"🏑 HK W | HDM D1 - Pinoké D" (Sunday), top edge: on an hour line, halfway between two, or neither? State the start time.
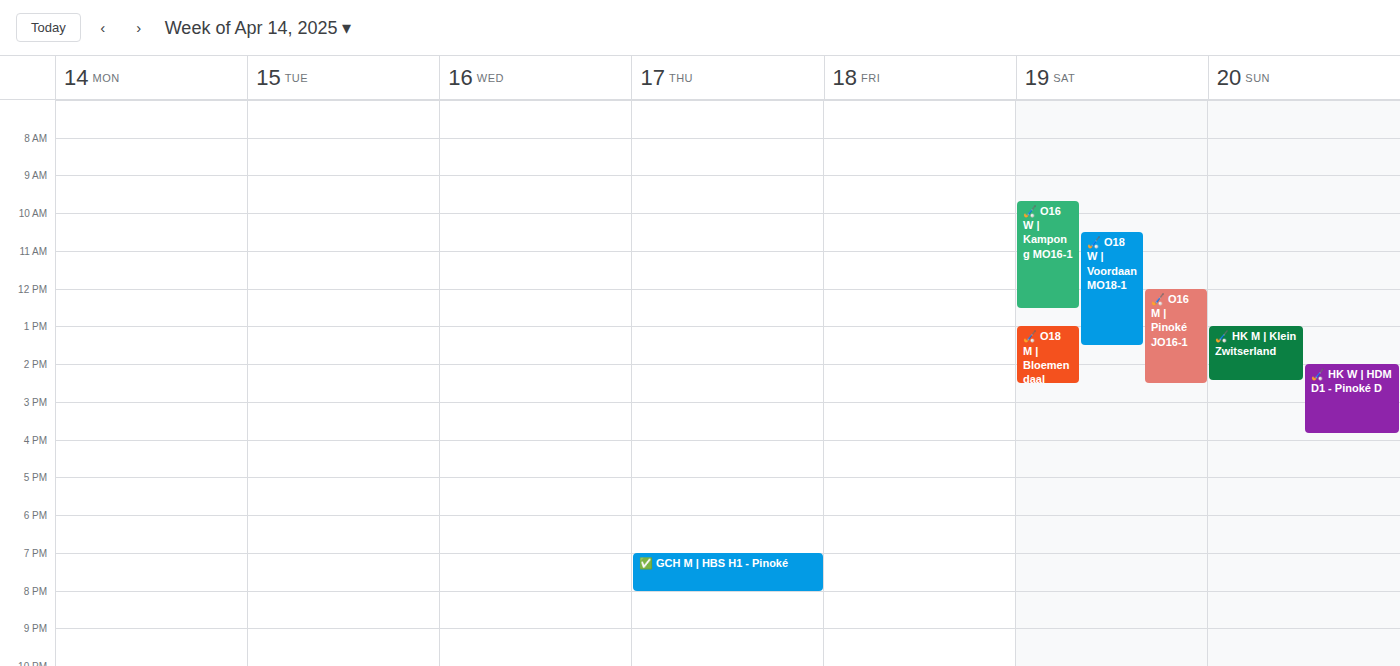
2:00 PM -- exactly on the 2 PM line.